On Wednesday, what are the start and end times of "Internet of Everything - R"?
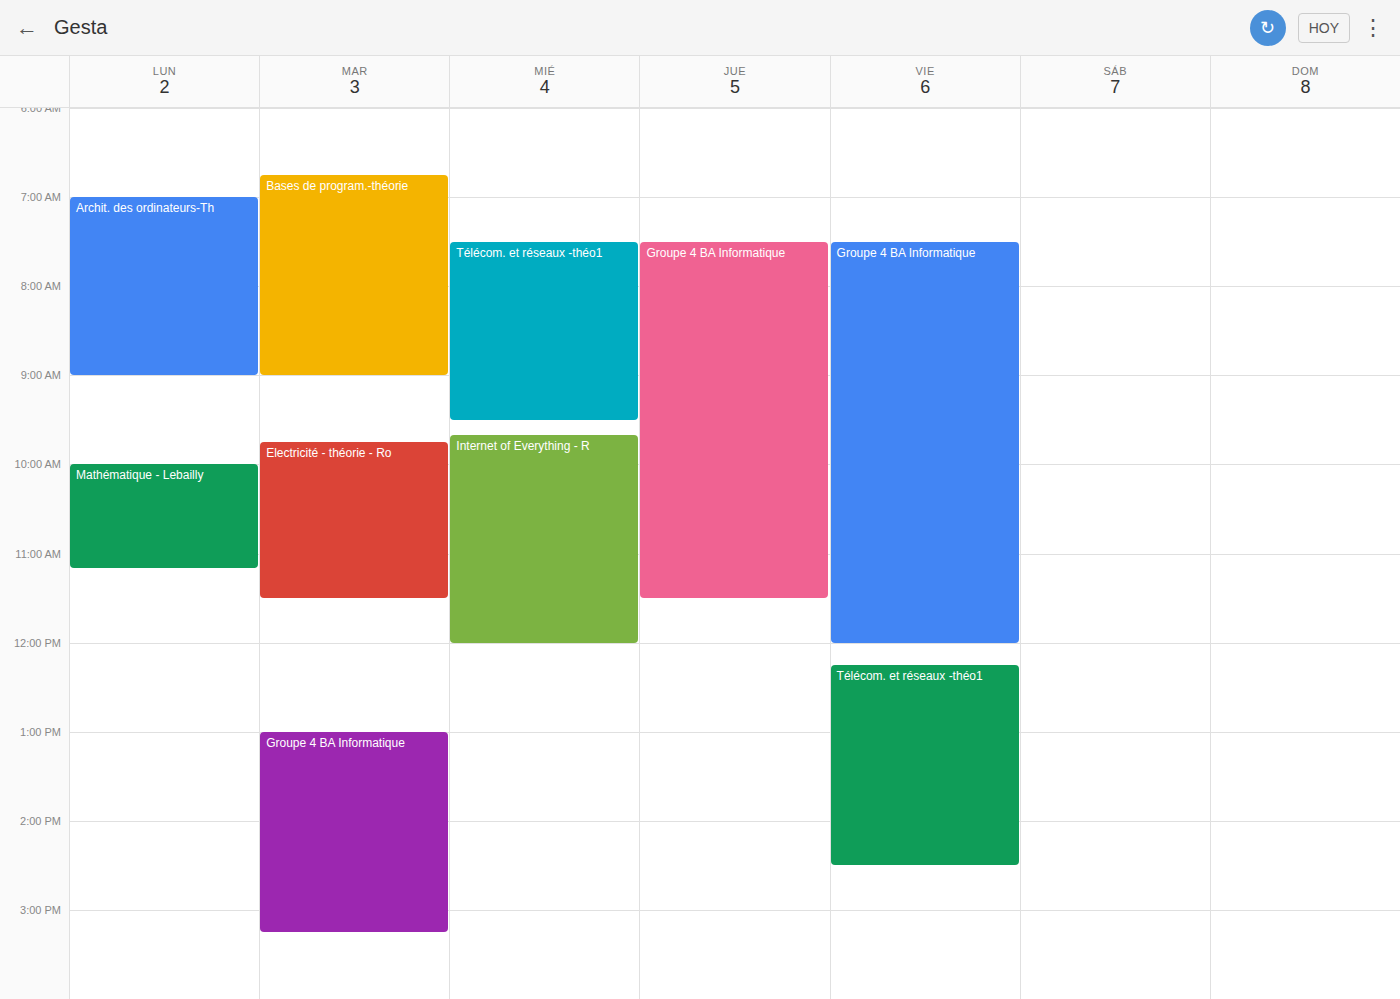
9:40 AM to 12:00 PM